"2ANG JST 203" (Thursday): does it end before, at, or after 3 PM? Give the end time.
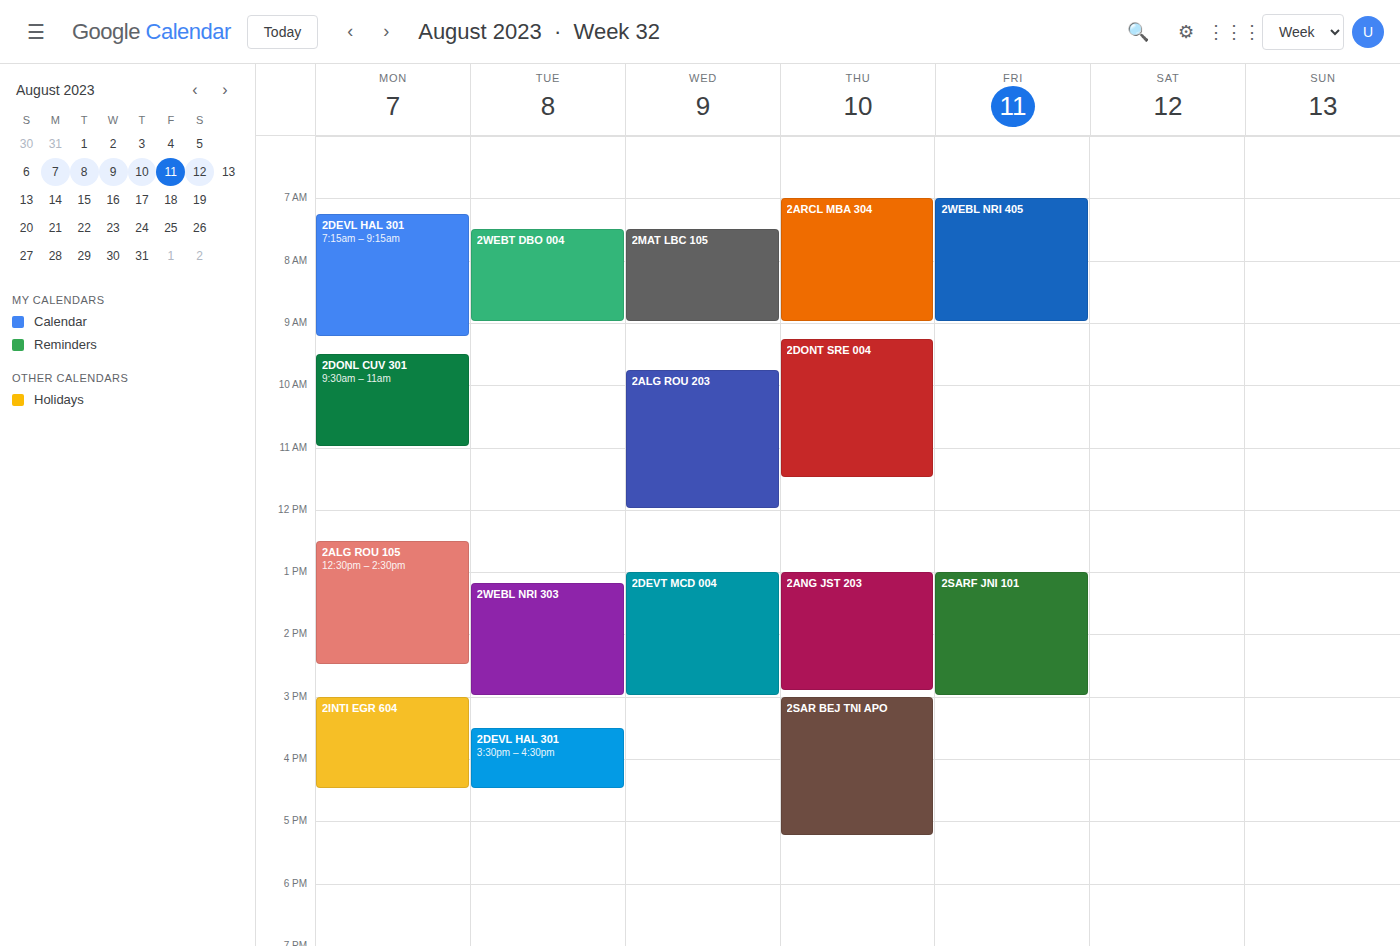
2:55 PM -- before 3 PM, 5 minutes above the 3 PM line.